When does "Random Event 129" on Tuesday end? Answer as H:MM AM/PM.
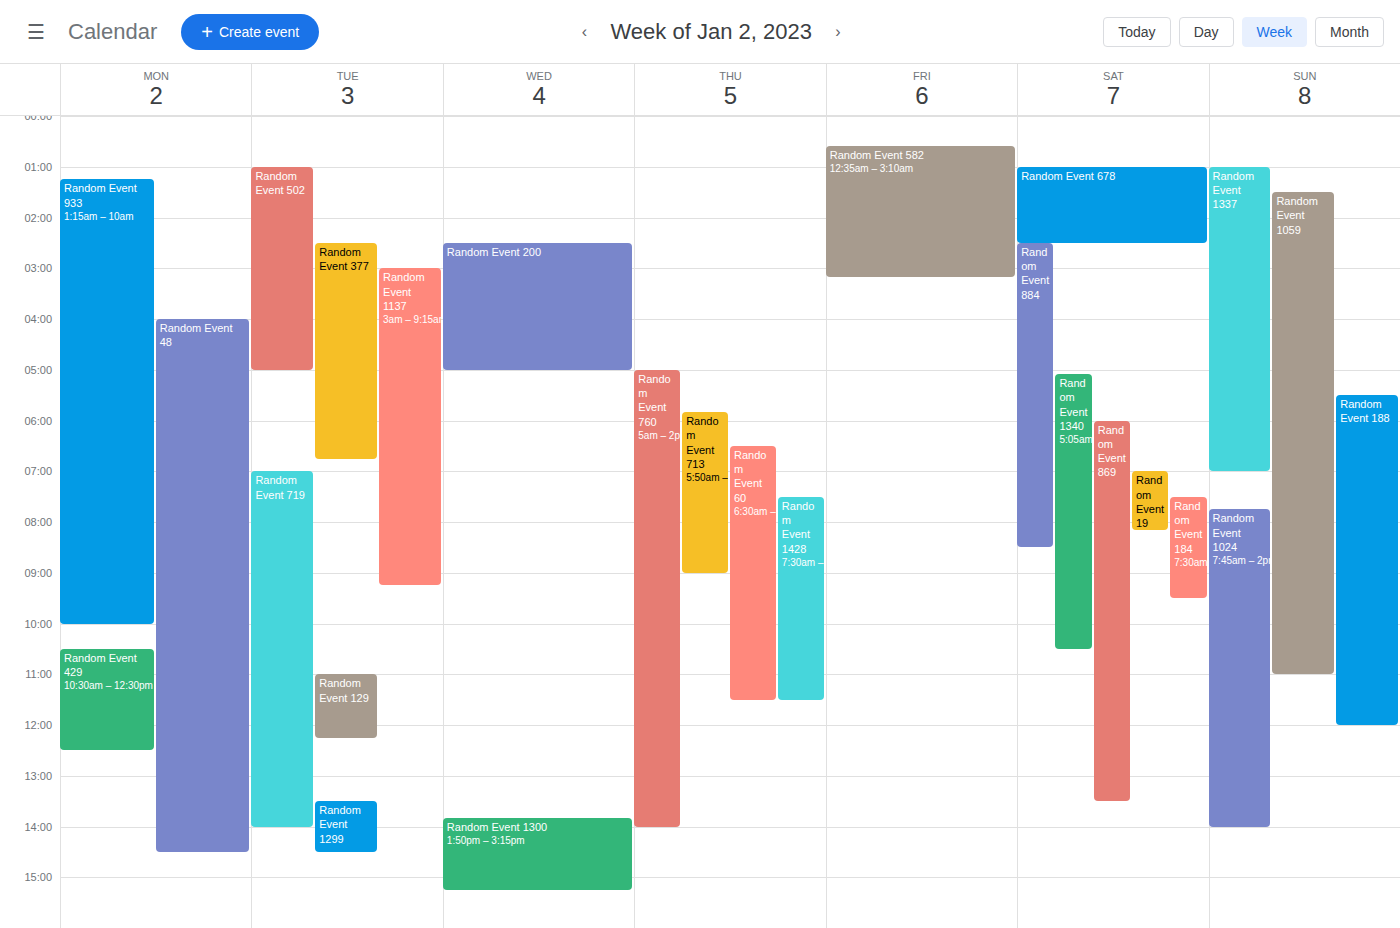
12:15 PM